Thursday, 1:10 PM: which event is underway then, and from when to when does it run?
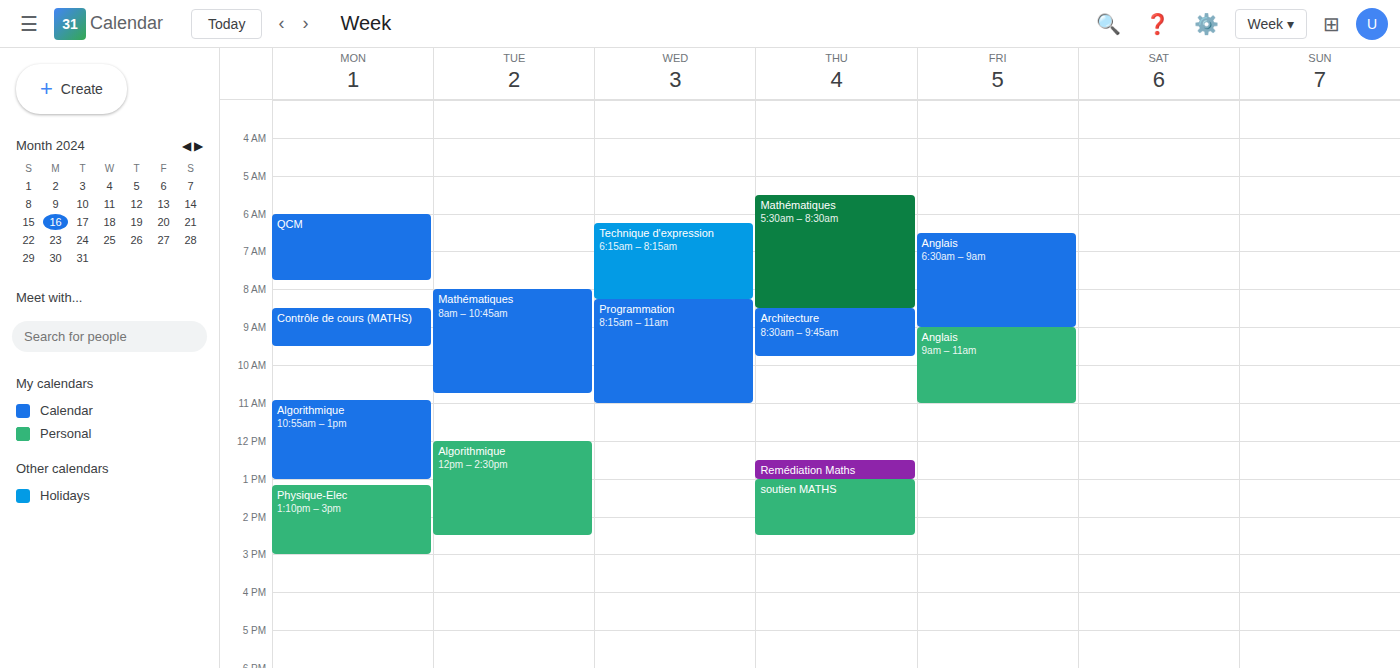
"soutien MATHS", 1:00 PM to 2:30 PM